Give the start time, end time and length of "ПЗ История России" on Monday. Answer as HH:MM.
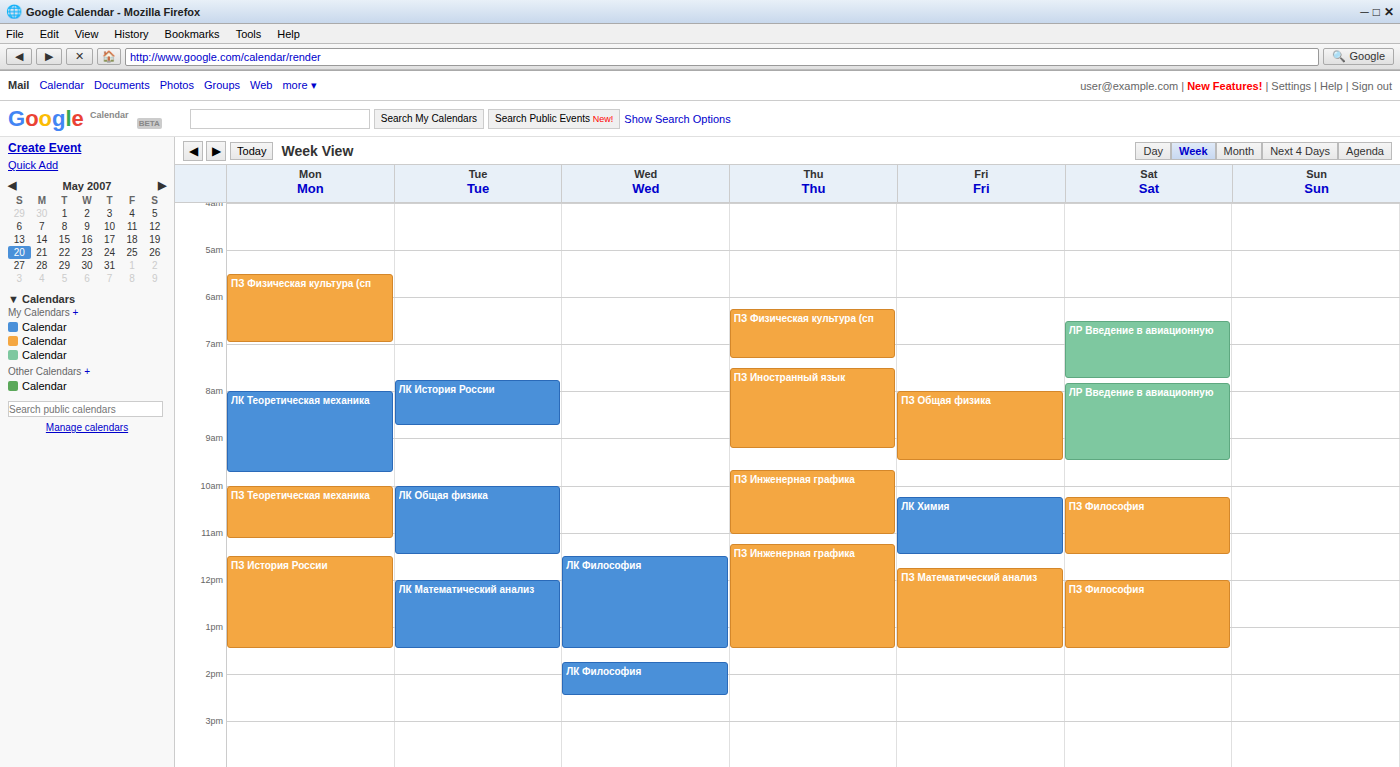
11:30 to 13:30, 2 hours